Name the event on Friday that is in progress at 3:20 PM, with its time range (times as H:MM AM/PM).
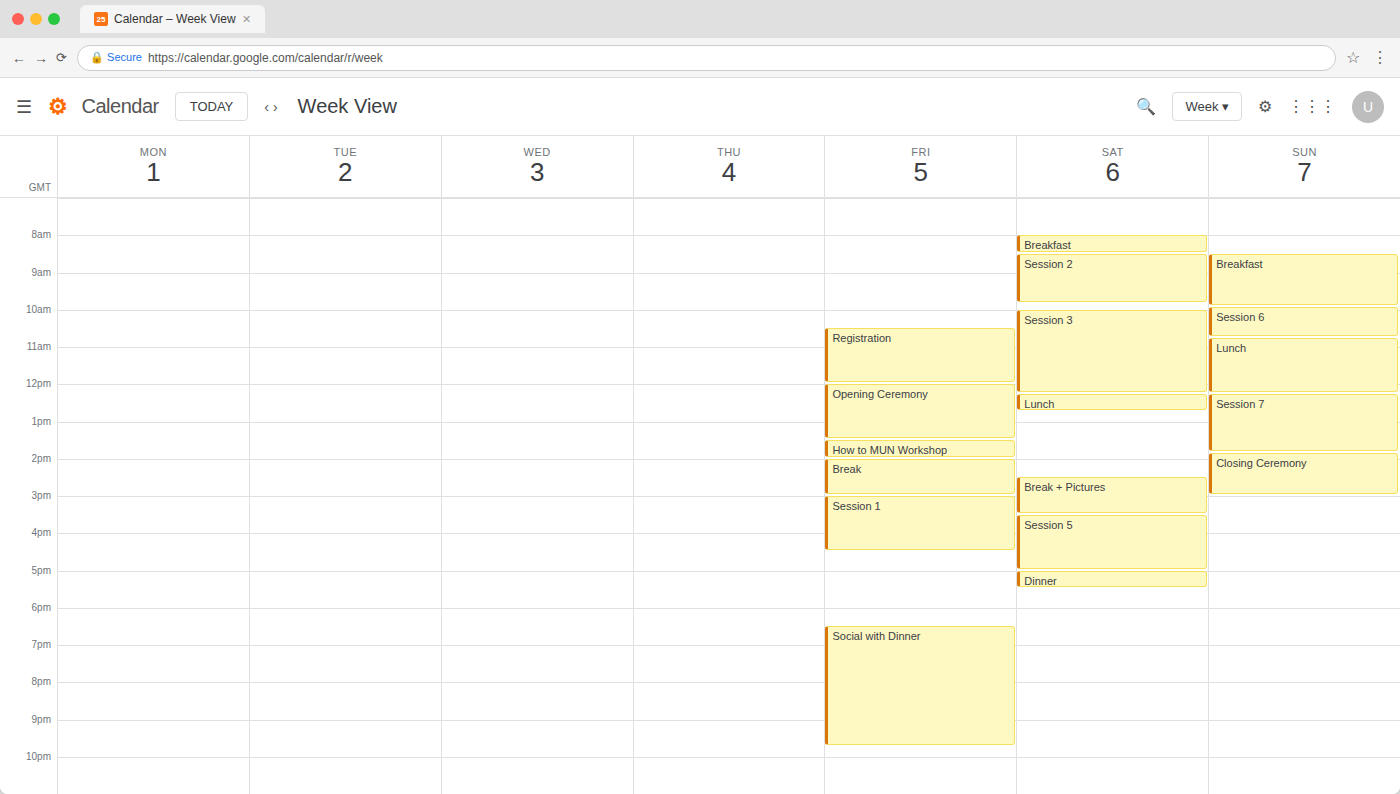
"Session 1", 3:00 PM to 4:30 PM